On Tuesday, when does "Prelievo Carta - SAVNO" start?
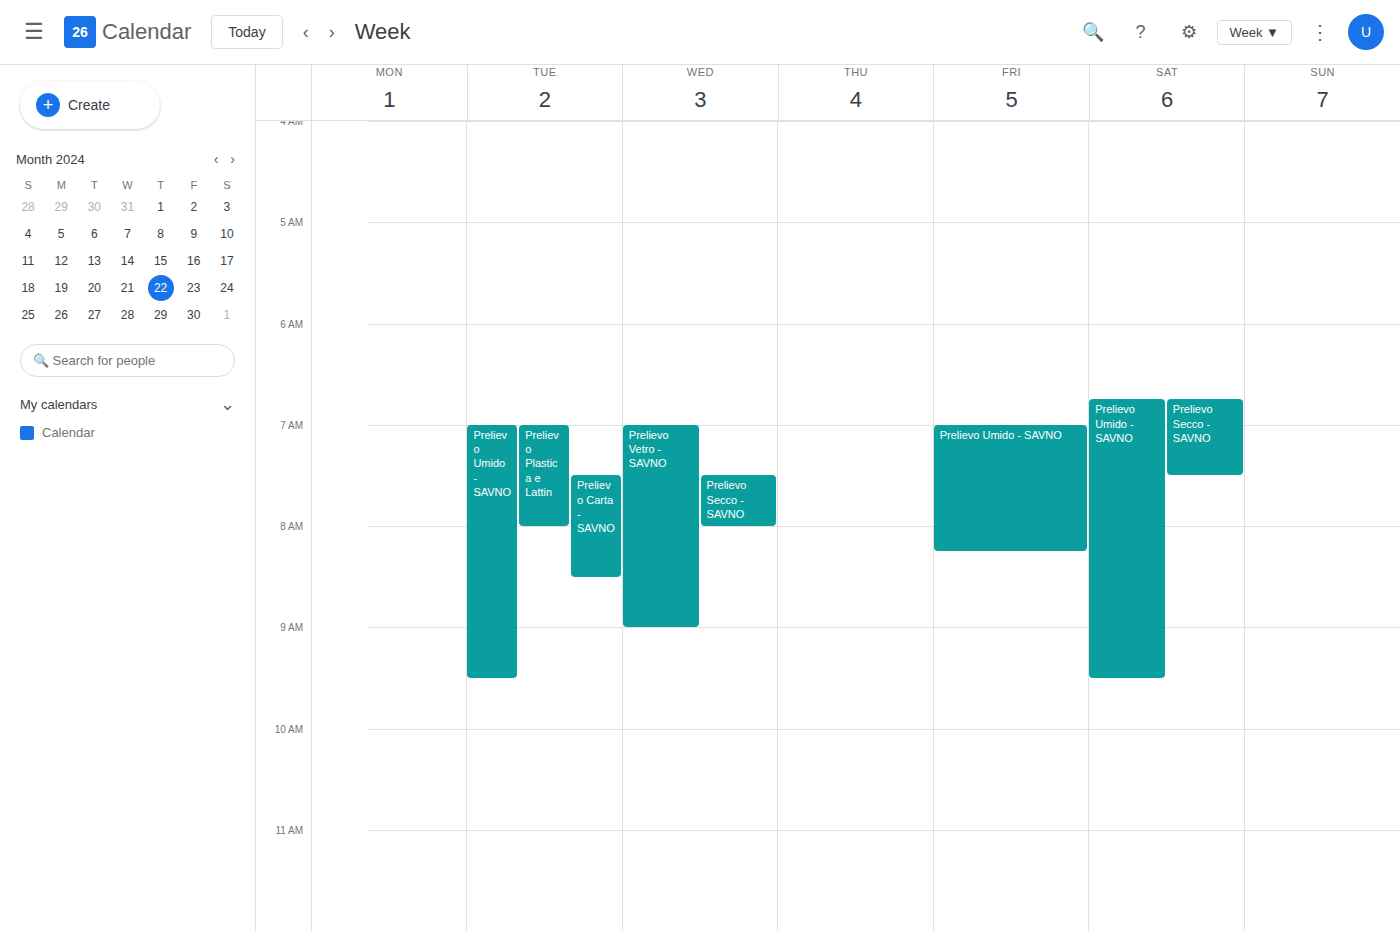
07:30